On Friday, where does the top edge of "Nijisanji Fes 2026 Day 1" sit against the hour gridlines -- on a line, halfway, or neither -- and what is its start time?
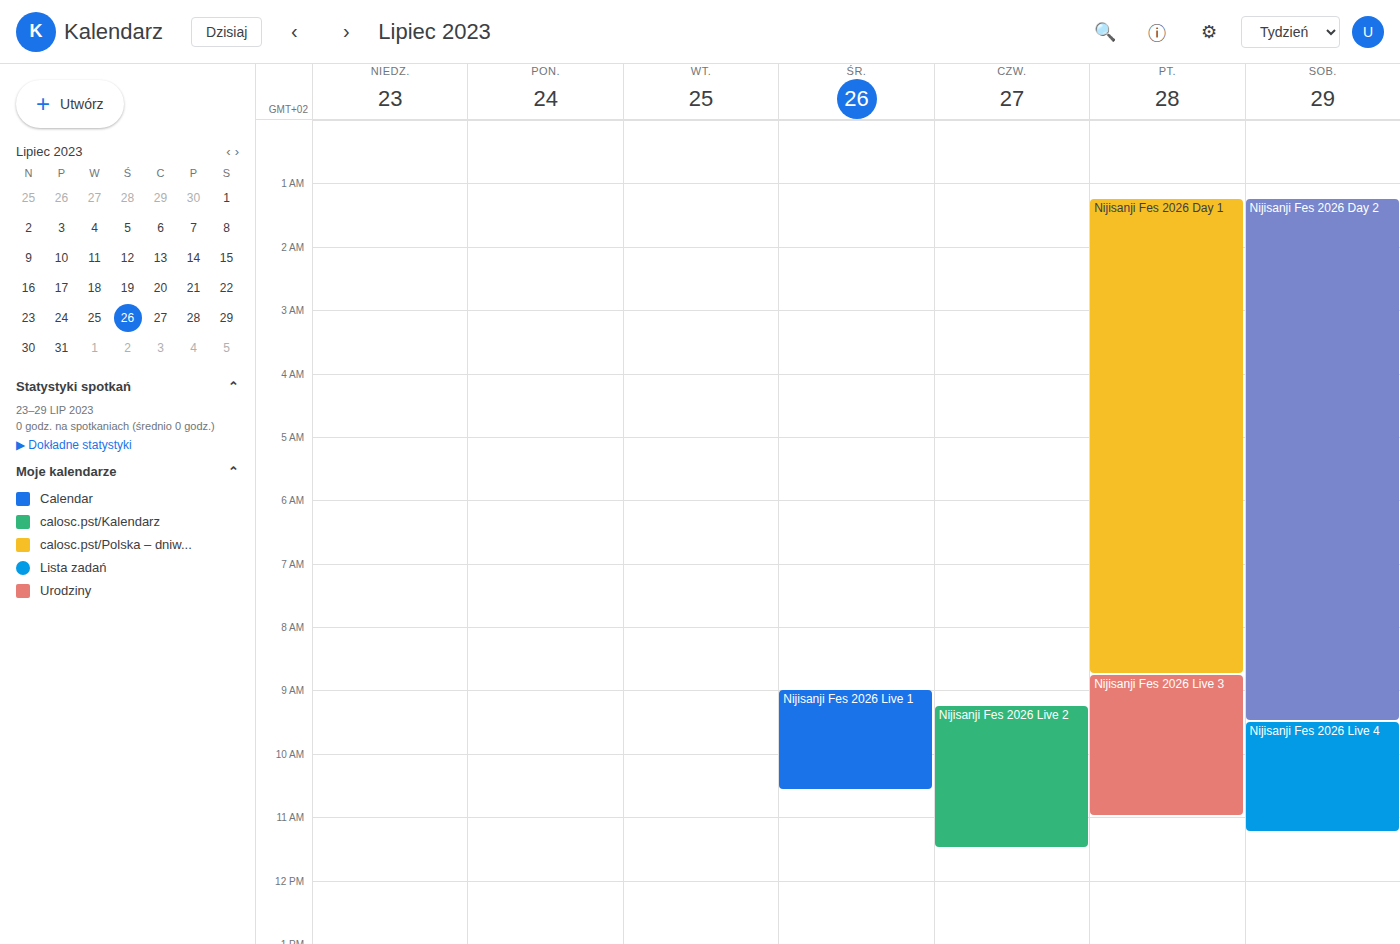
1:15 AM -- neither: a quarter of the way from the 1 AM line to the 2 AM line.